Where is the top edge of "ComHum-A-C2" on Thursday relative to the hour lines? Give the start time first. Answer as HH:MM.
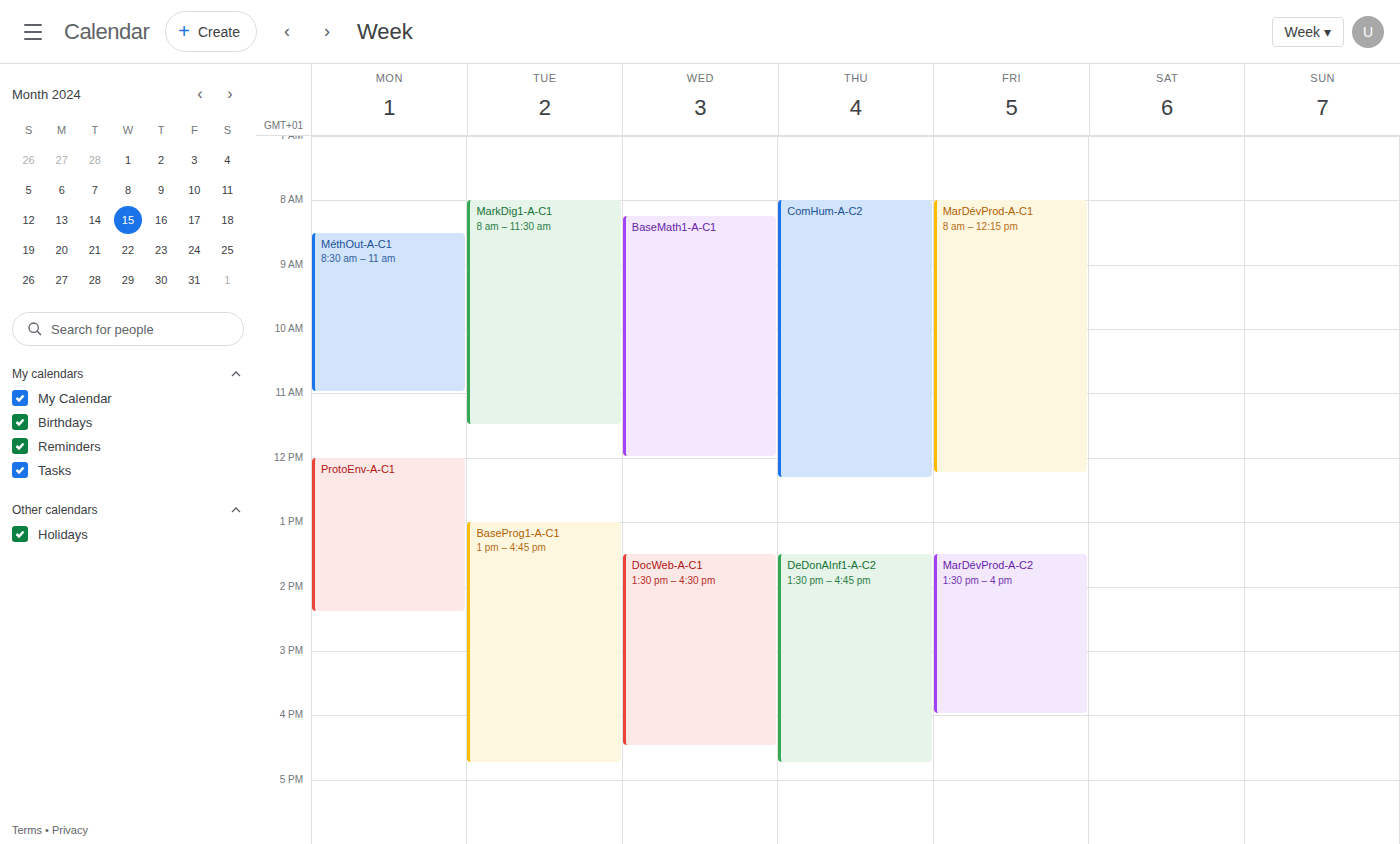
08:00 -- exactly on the 08:00 line.